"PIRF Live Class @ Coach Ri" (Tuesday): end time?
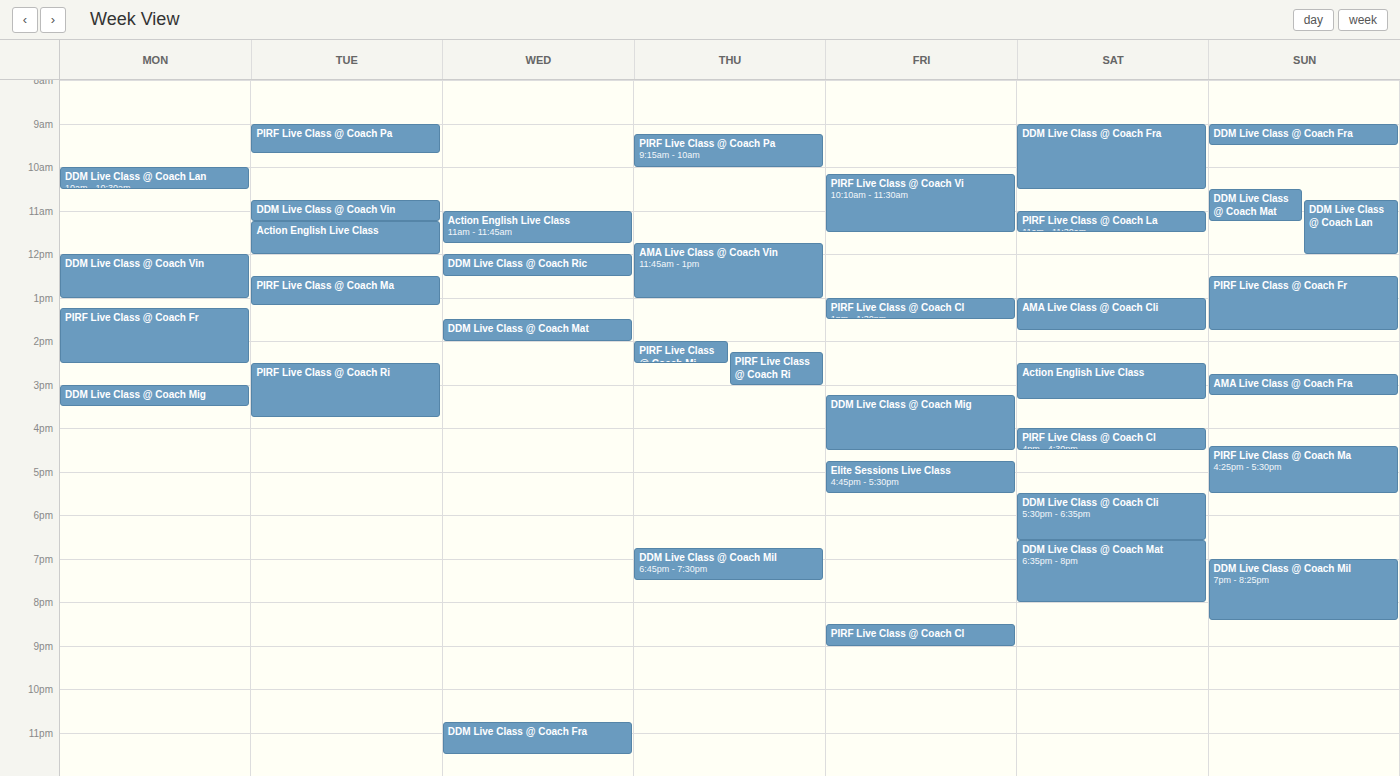
3:45 PM